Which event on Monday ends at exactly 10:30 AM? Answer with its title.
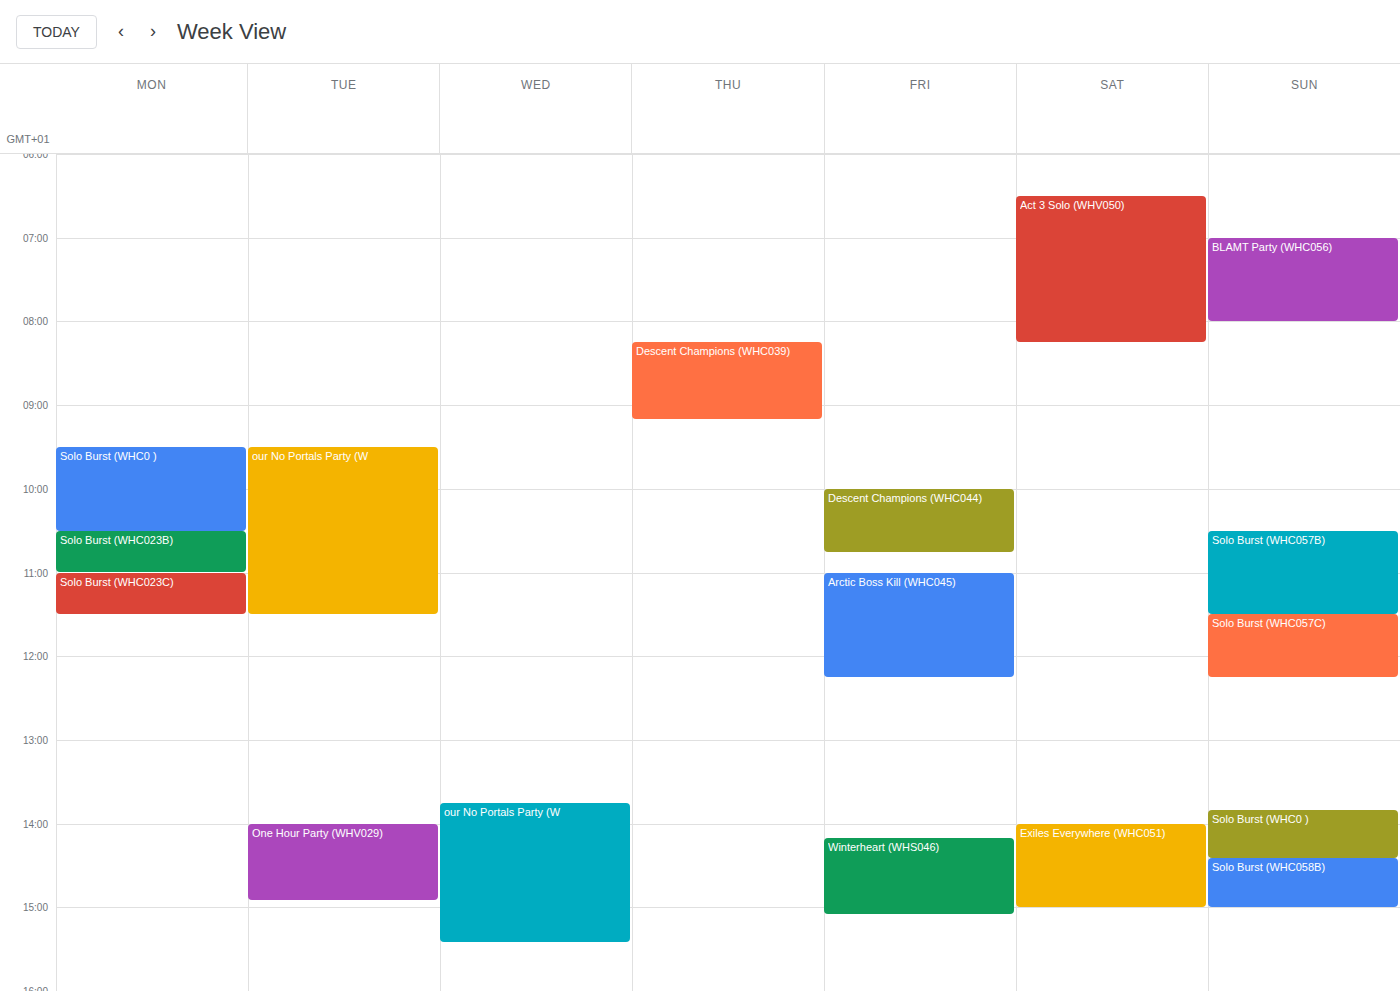
"Solo Burst (WHC0 )"